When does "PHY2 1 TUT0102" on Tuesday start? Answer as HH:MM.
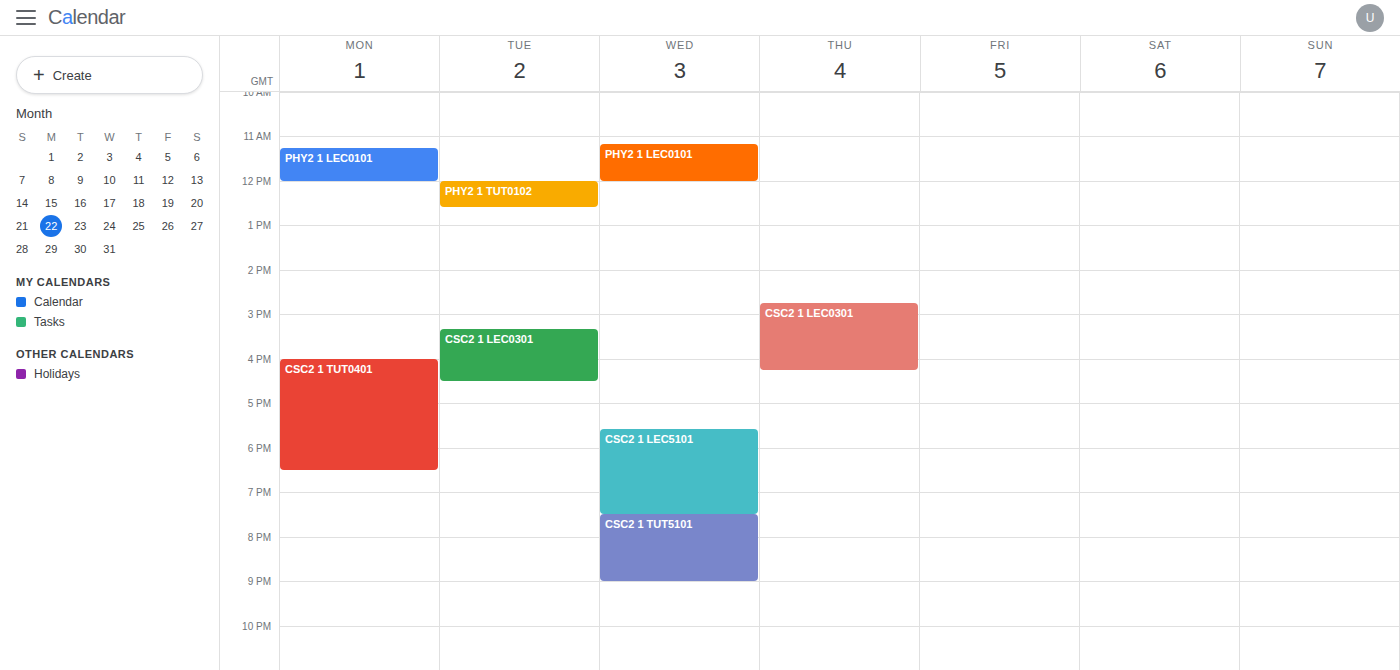
12:00